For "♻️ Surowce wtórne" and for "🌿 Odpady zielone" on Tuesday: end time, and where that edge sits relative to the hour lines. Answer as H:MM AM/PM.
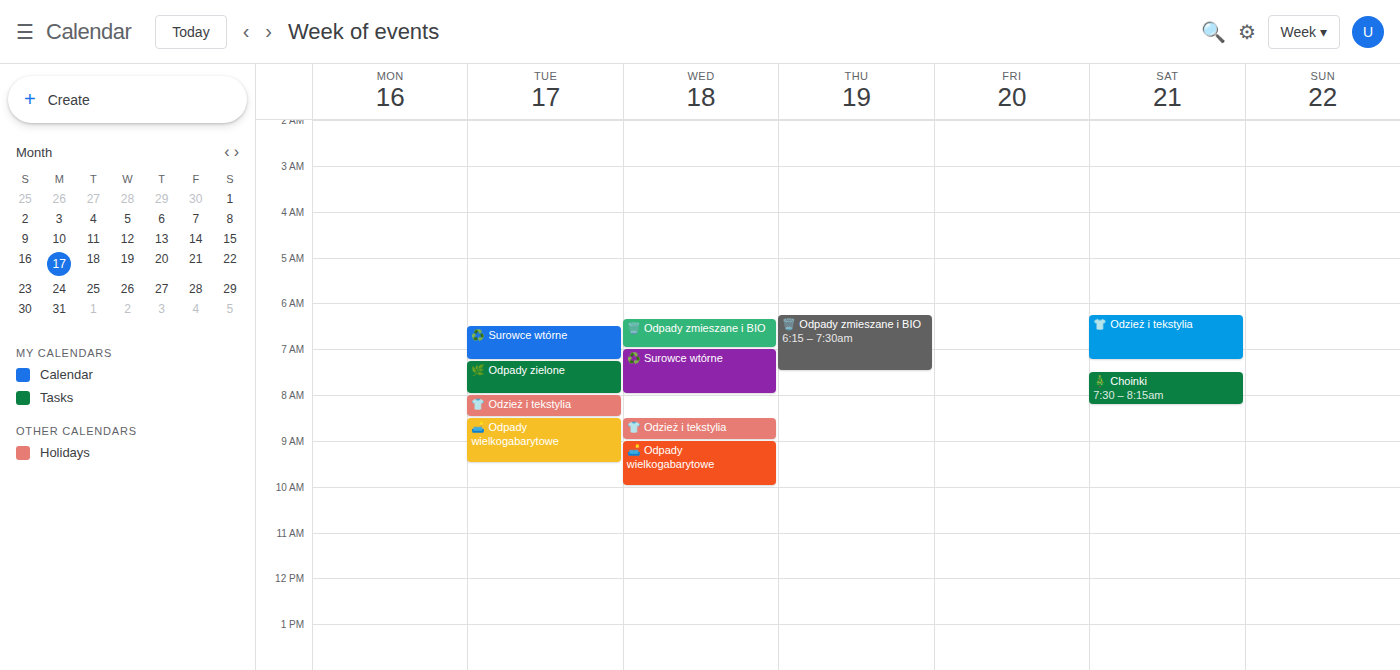
"♻️ Surowce wtórne": 7:15 AM, neither: a quarter of the way from the 7 AM line to the 8 AM line. "🌿 Odpady zielone": 8:00 AM, exactly on the 8 AM line.